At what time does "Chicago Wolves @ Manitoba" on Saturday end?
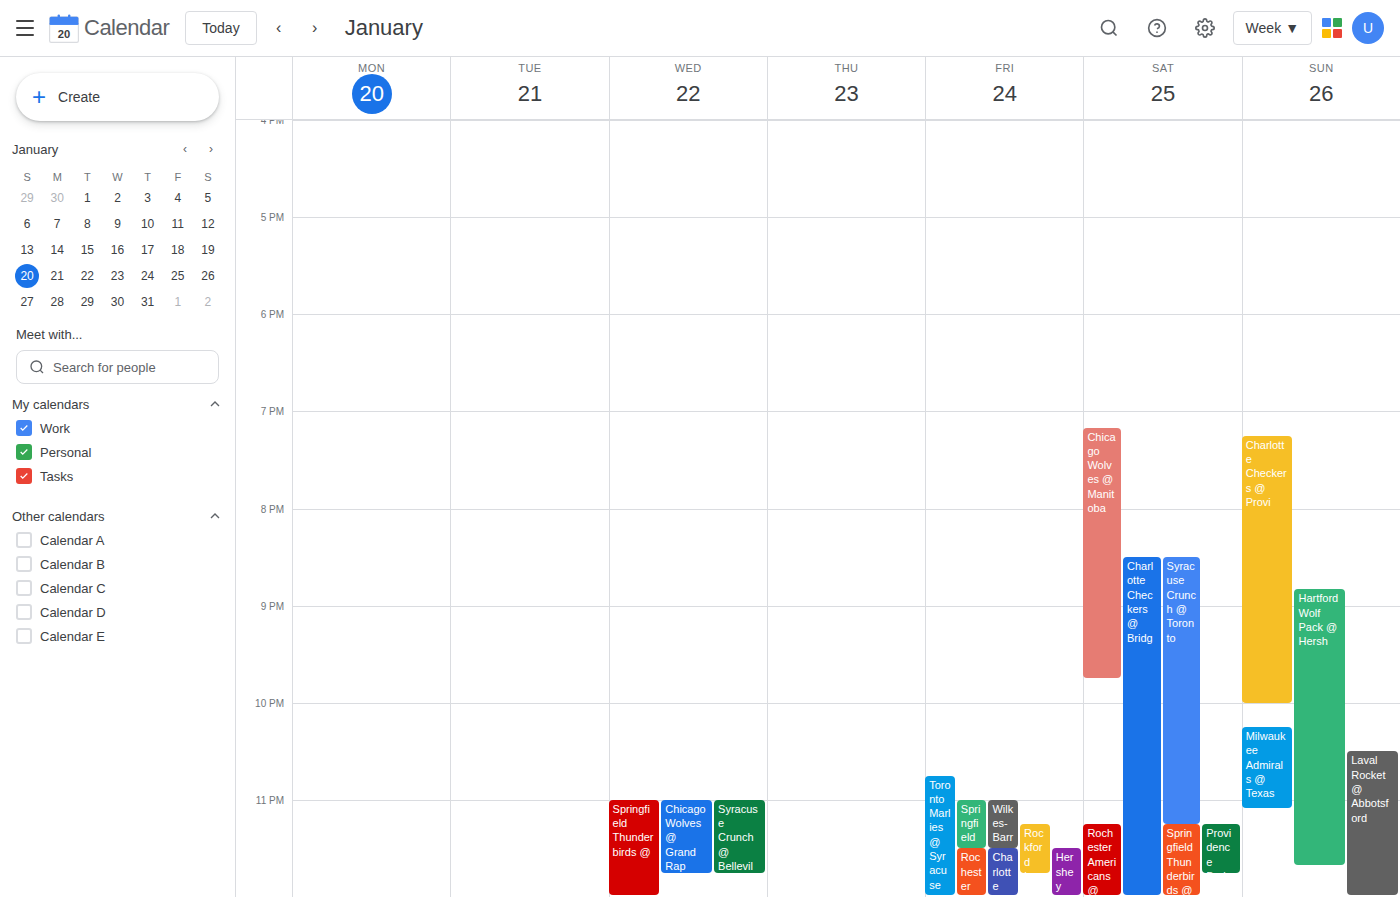
9:45 PM